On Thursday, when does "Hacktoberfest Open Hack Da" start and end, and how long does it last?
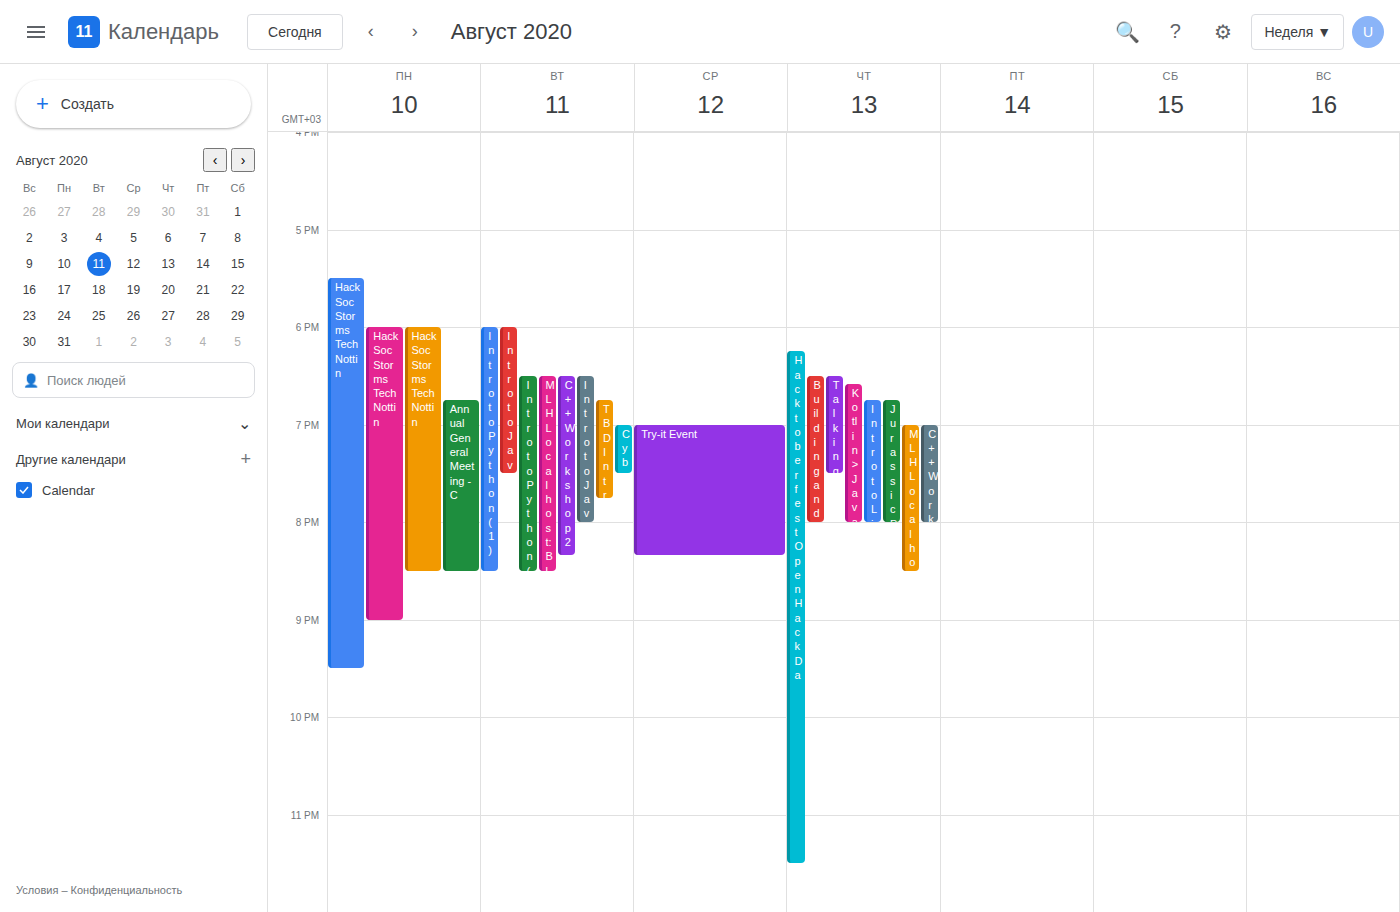
6:15 PM to 11:30 PM, 5 hours 15 minutes